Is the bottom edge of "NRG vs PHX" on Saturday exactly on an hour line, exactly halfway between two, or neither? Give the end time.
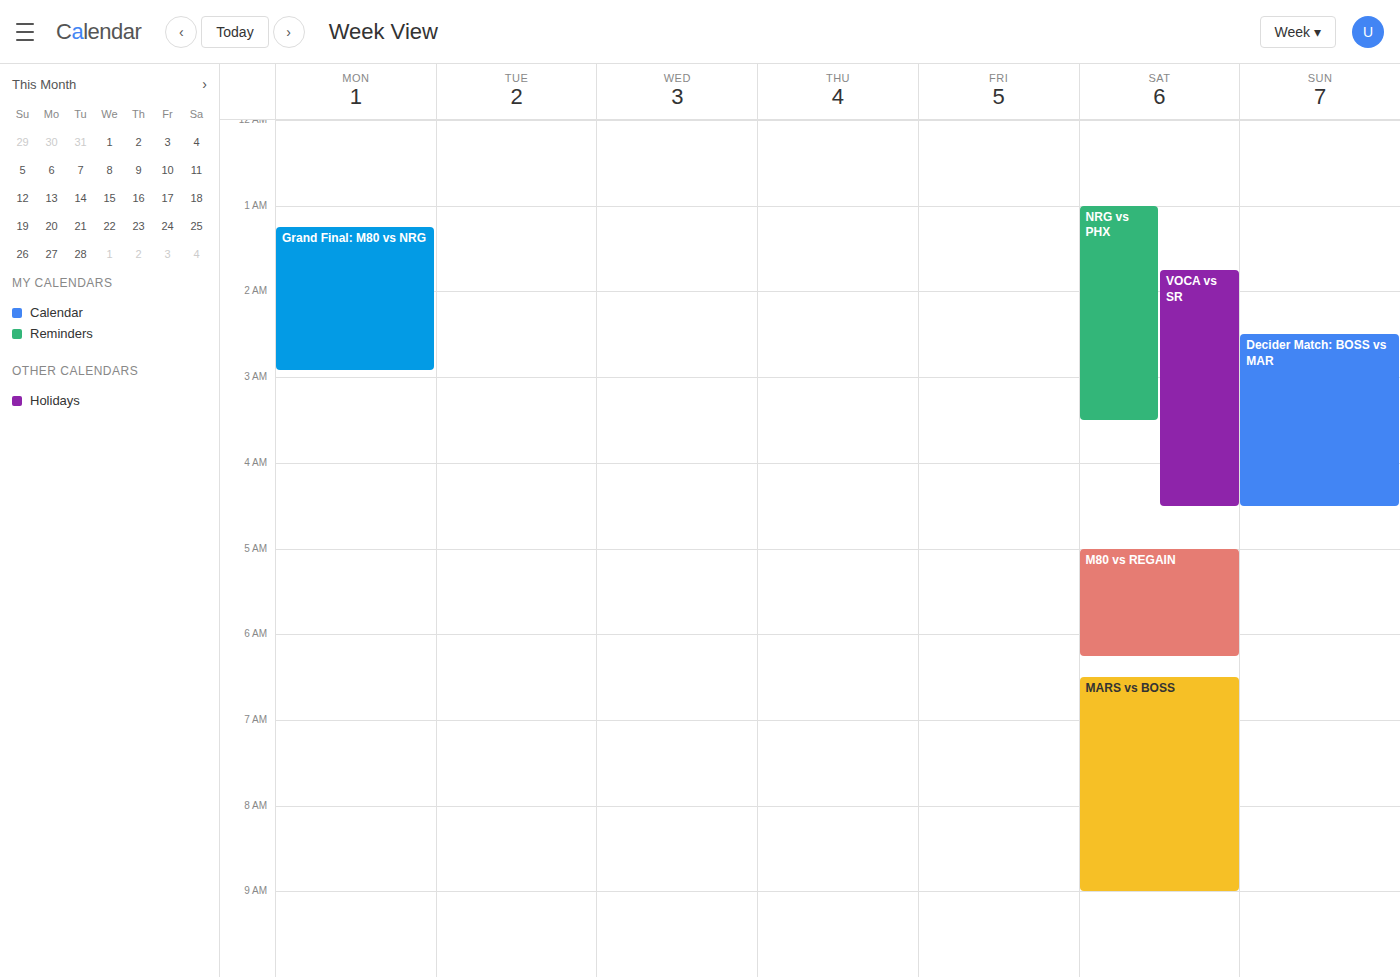
3:30 AM -- halfway between the 3 AM and 4 AM lines.